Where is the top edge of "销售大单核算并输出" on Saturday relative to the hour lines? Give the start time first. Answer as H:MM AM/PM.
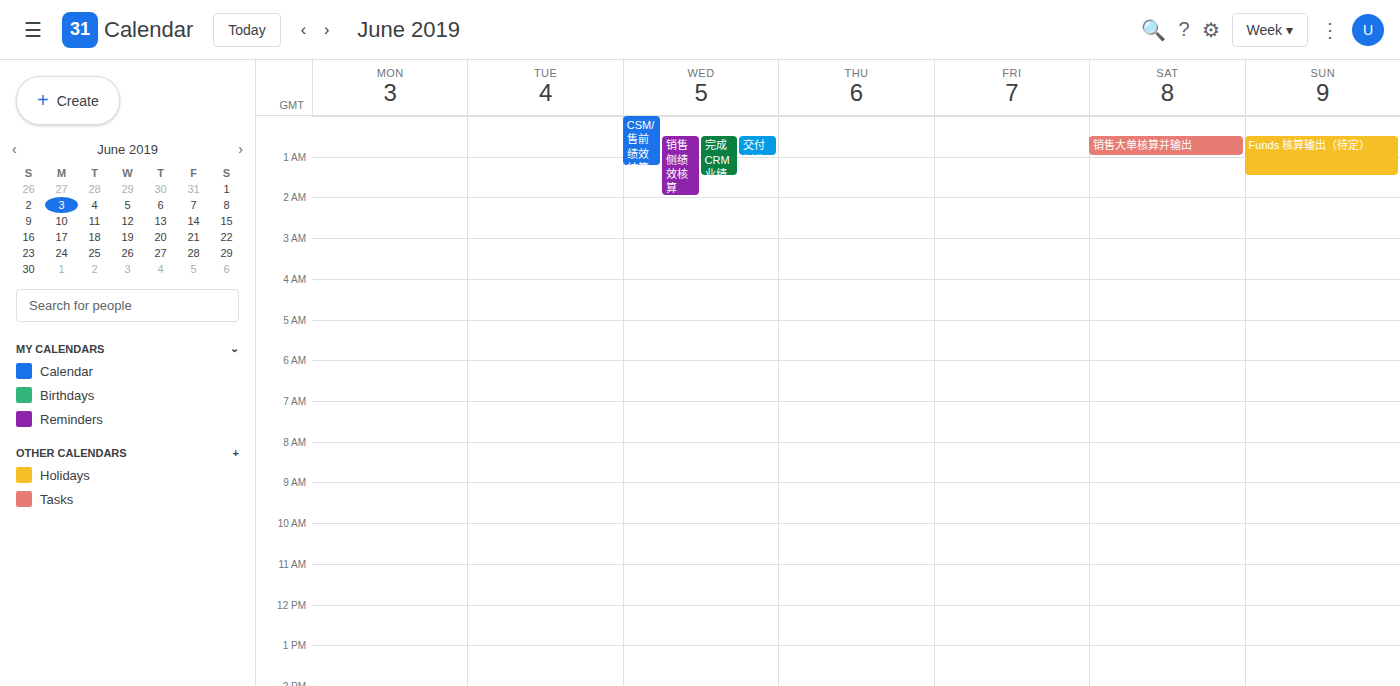
12:30 AM -- halfway between the 12 AM and 1 AM lines.